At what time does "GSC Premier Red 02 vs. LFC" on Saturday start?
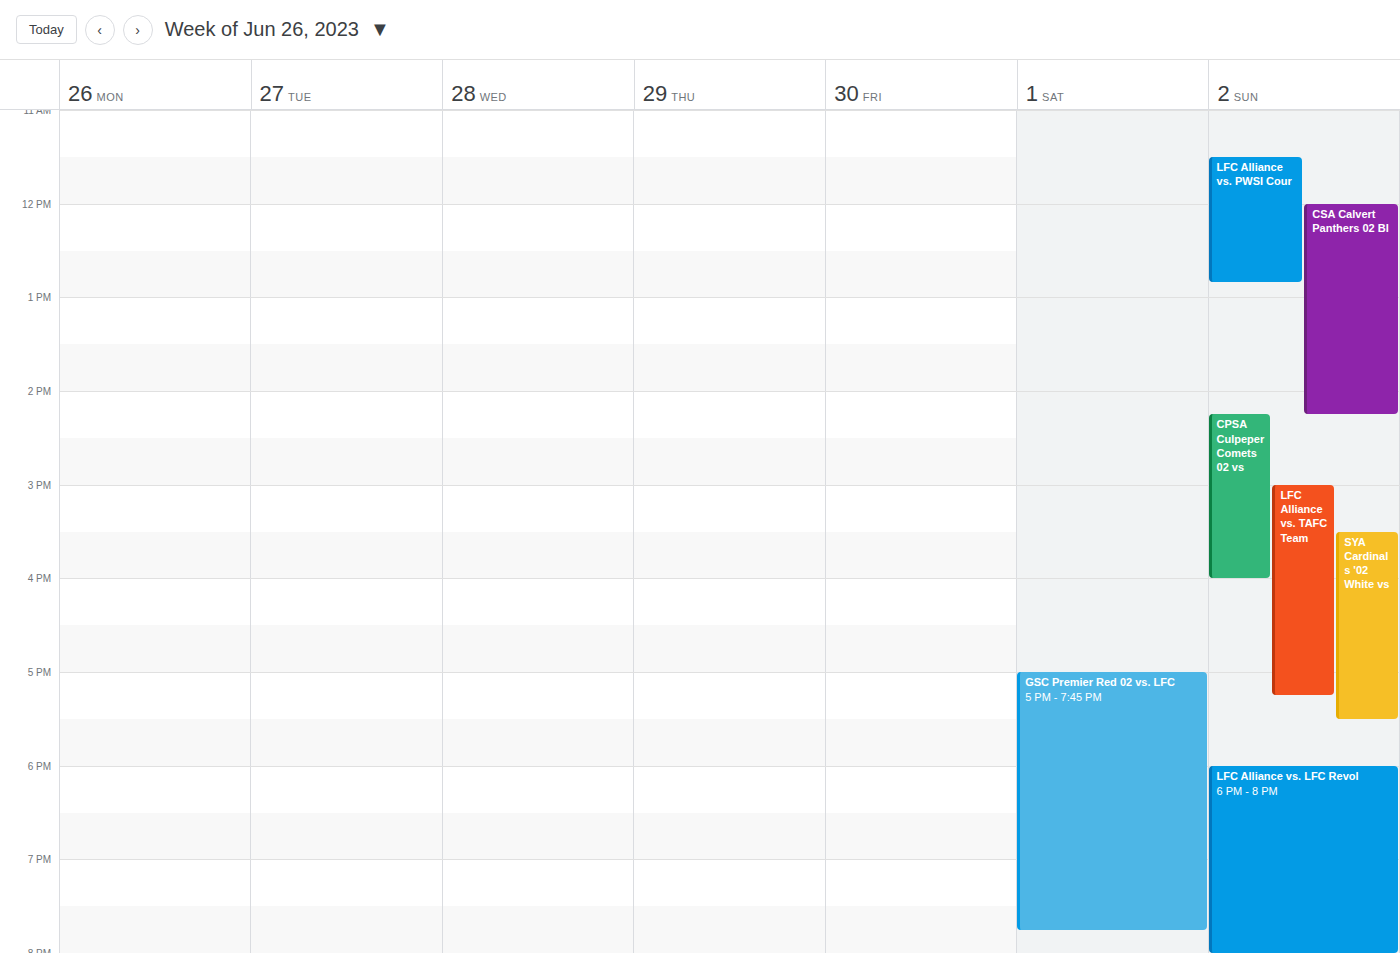
5:00 PM